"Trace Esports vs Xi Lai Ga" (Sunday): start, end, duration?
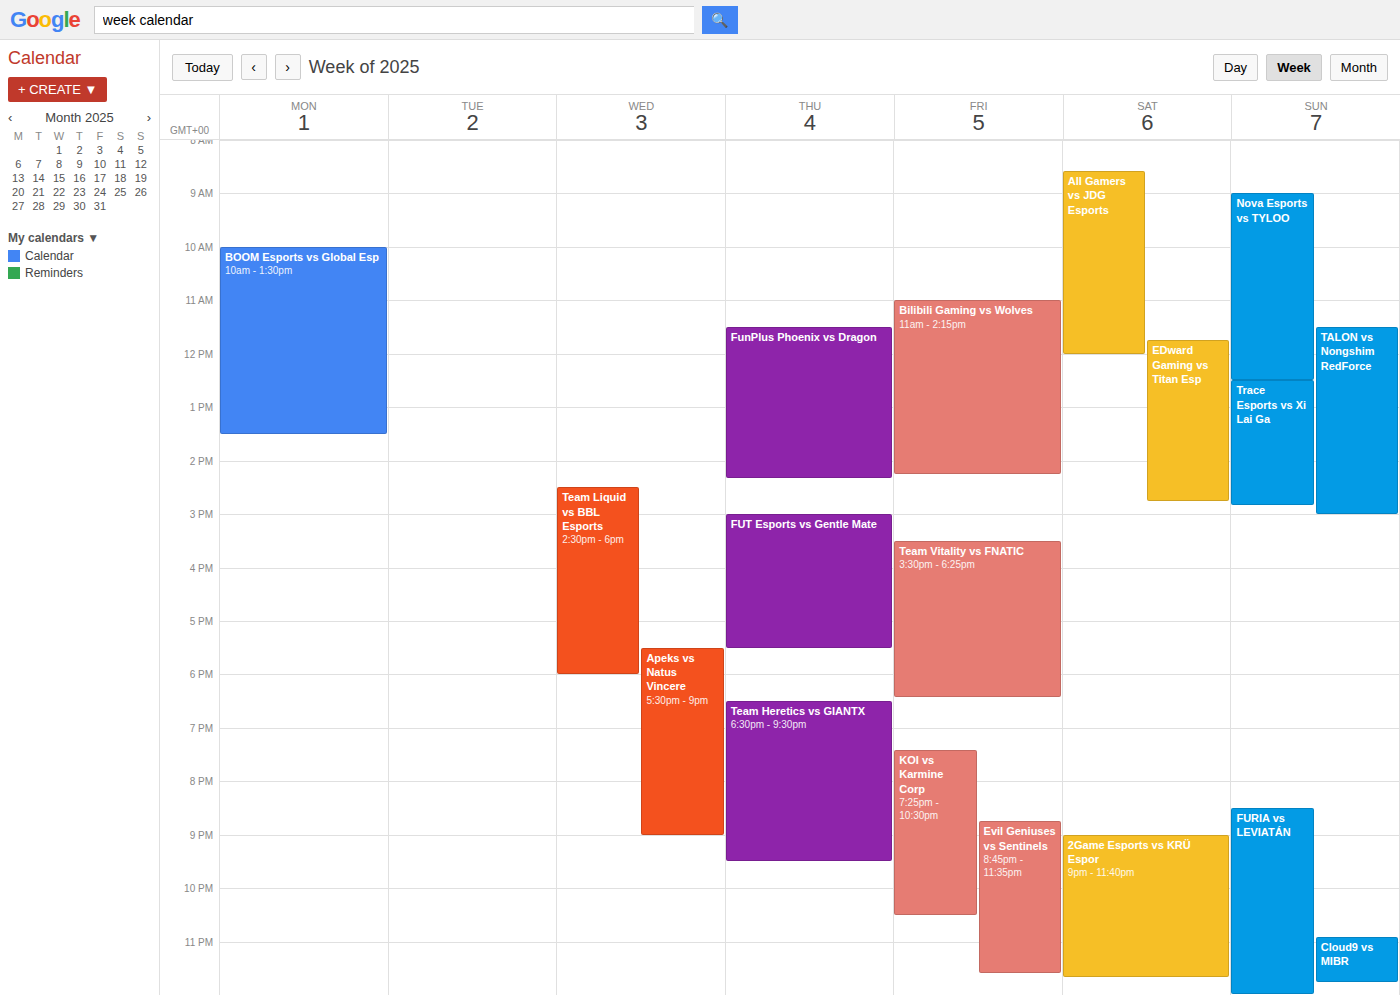
12:30 PM to 2:50 PM, 2 hours 20 minutes